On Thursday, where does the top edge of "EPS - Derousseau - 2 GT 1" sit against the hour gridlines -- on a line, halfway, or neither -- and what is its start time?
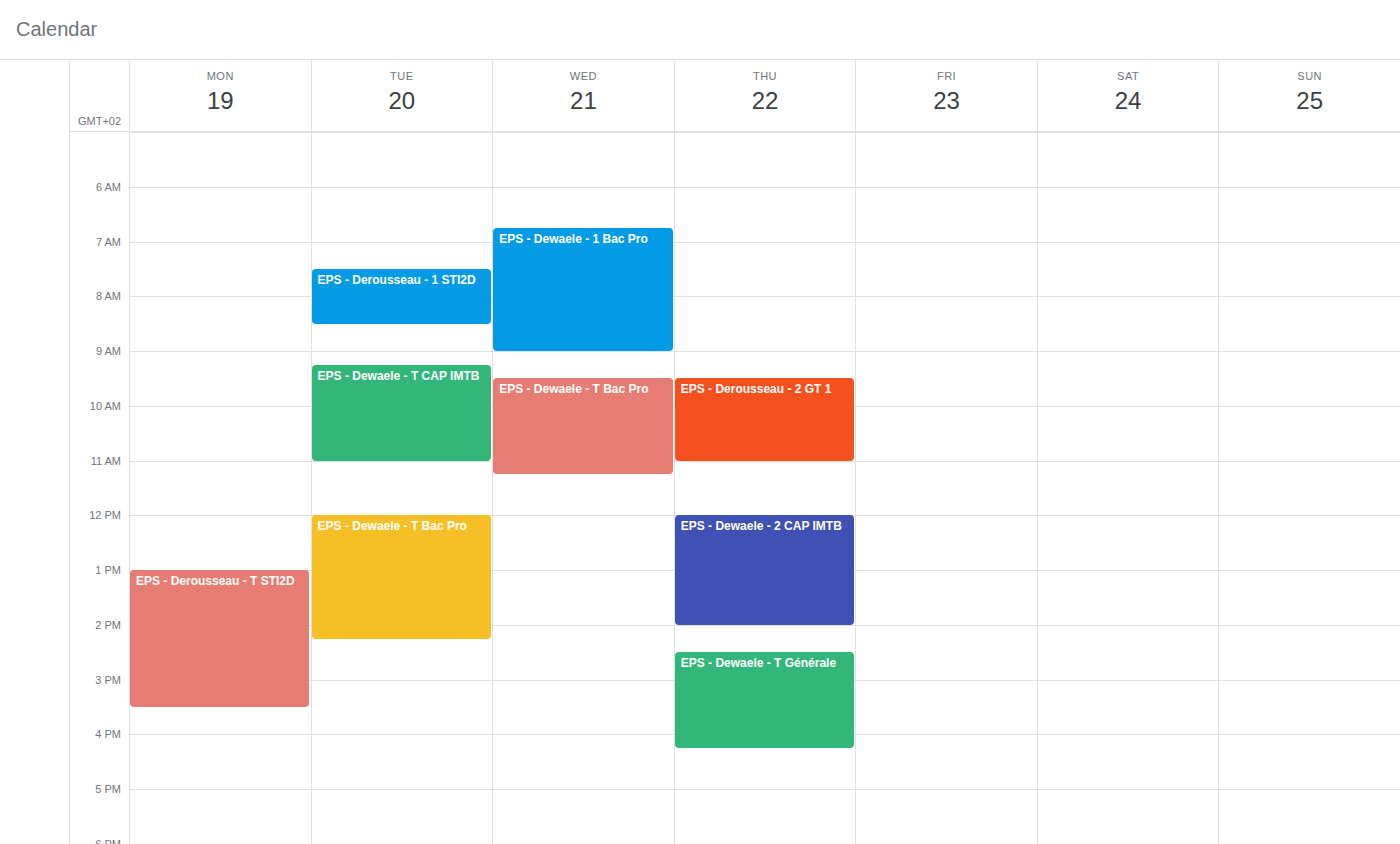
9:30 AM -- halfway between the 9 AM and 10 AM lines.